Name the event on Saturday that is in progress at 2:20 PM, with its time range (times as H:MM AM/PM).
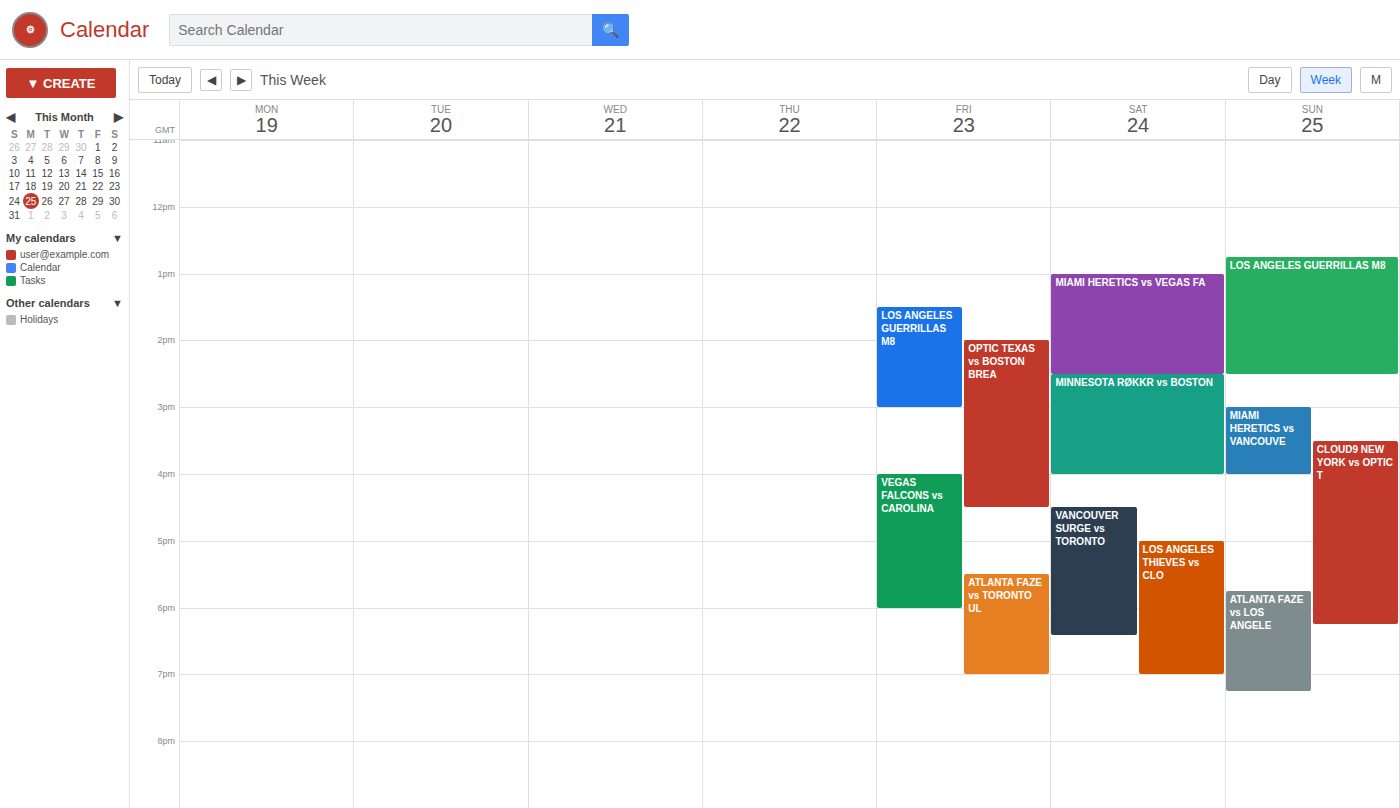
"MIAMI HERETICS vs VEGAS FA", 1:00 PM to 2:30 PM